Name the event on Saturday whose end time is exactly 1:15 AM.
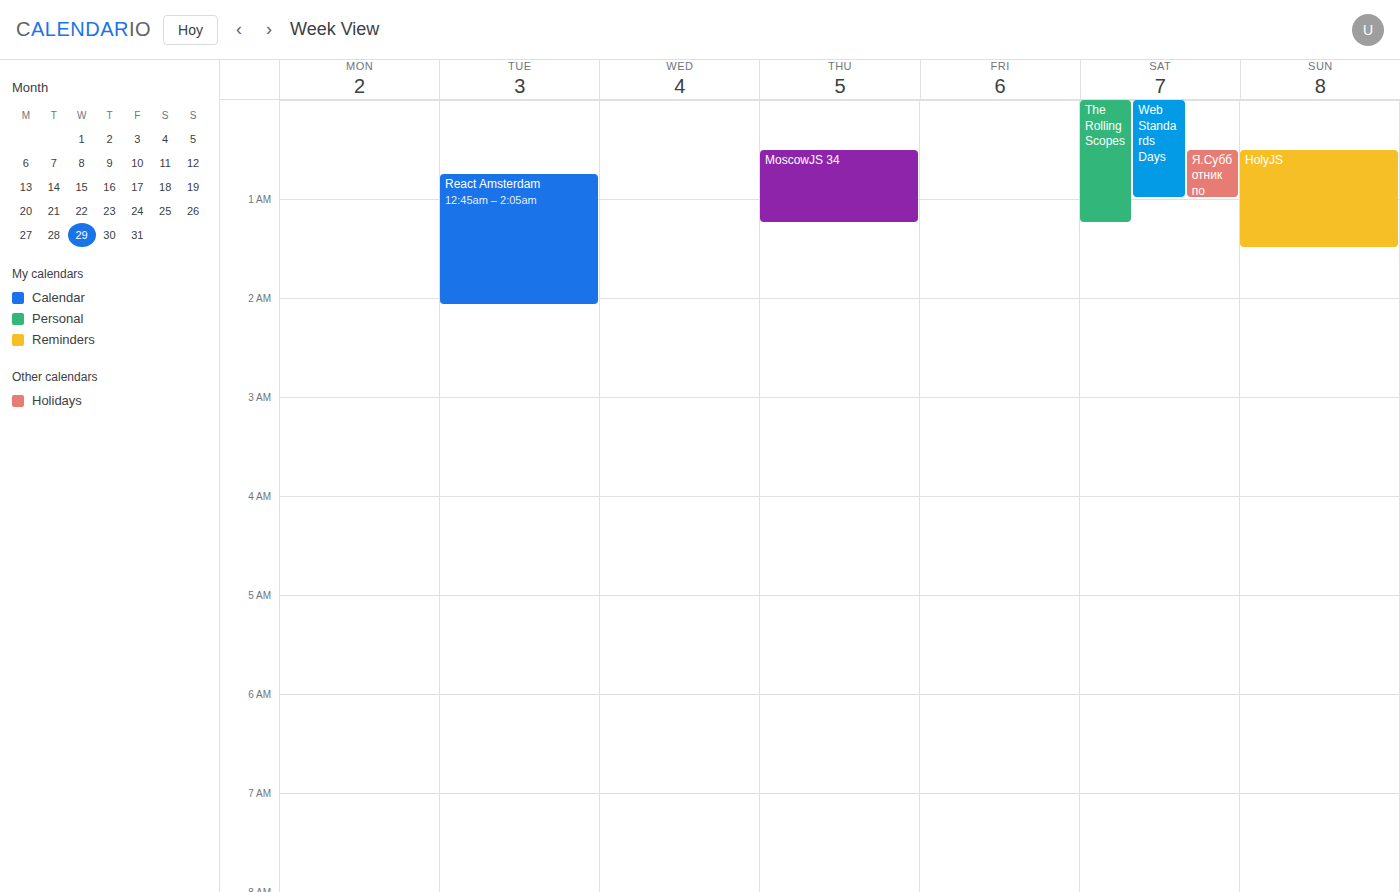
"The Rolling Scopes"